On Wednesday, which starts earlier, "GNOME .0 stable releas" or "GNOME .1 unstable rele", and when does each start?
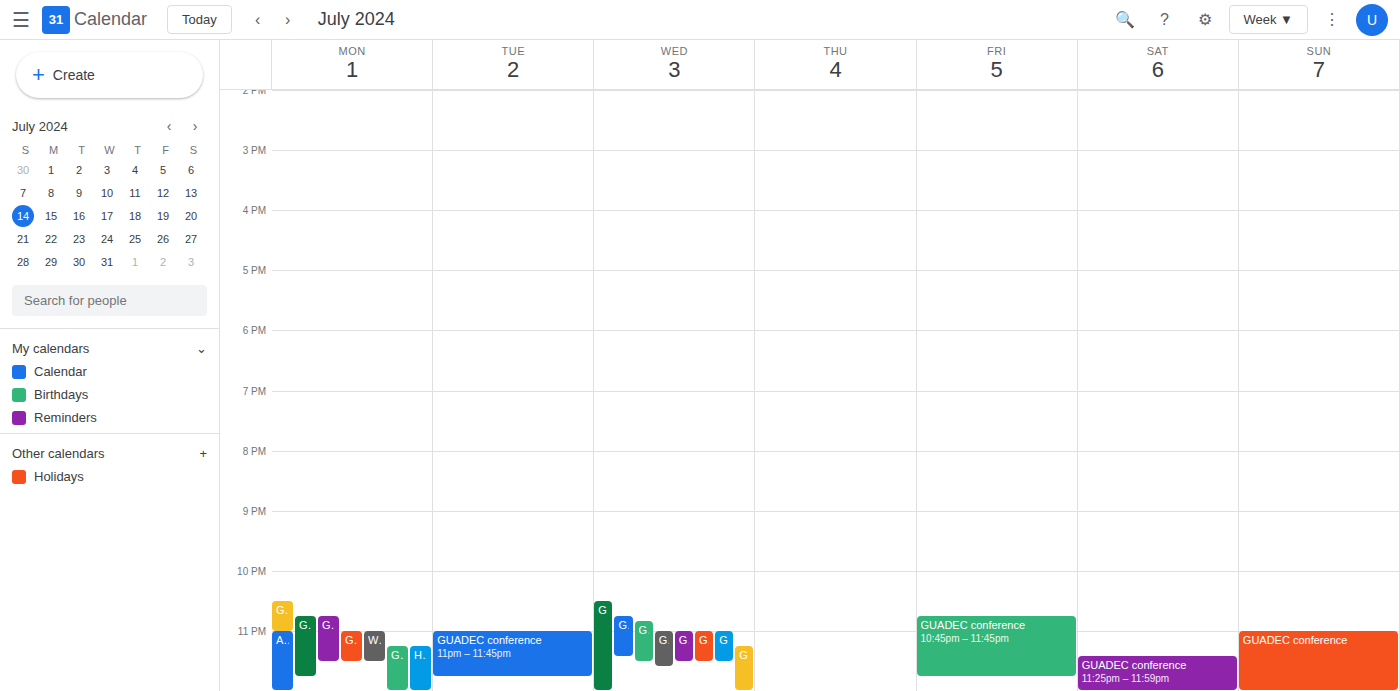
"GNOME .0 stable releas" 10:50 PM; "GNOME .1 unstable rele" 11:00 PM.